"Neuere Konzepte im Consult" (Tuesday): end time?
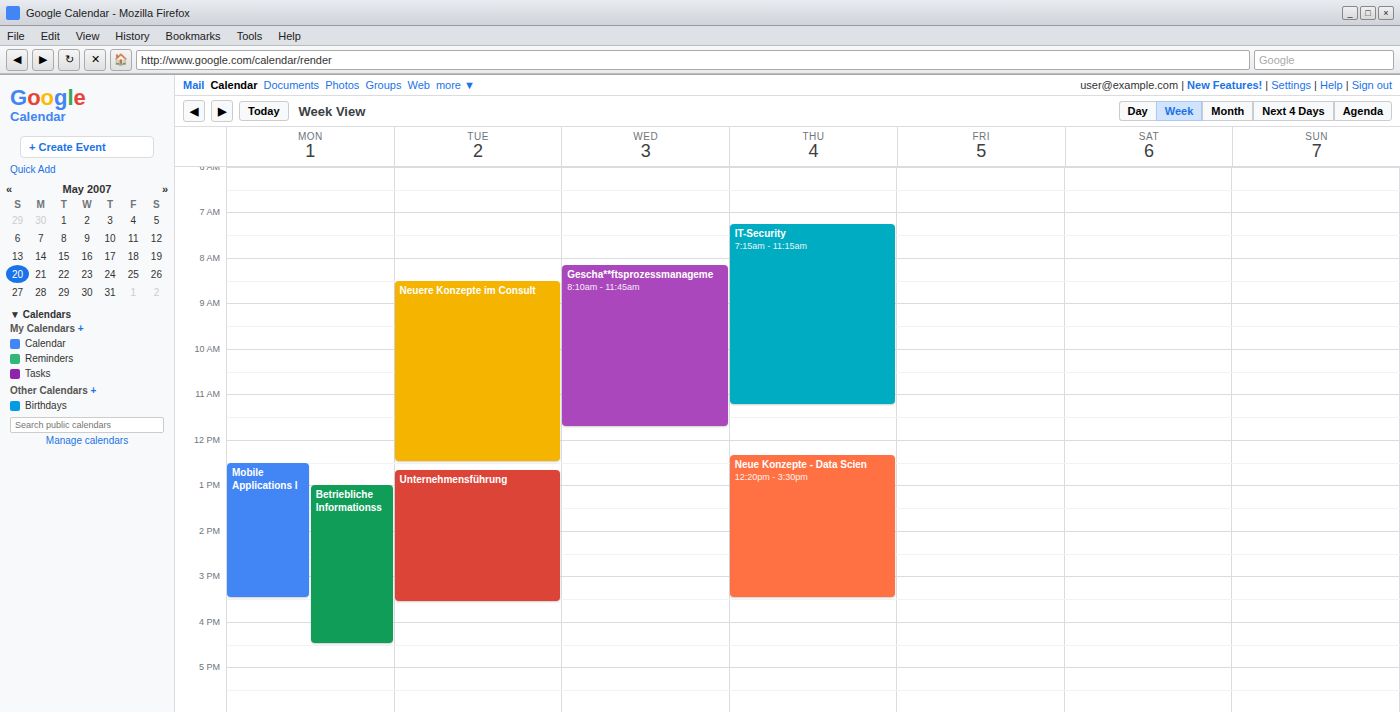
12:30 PM